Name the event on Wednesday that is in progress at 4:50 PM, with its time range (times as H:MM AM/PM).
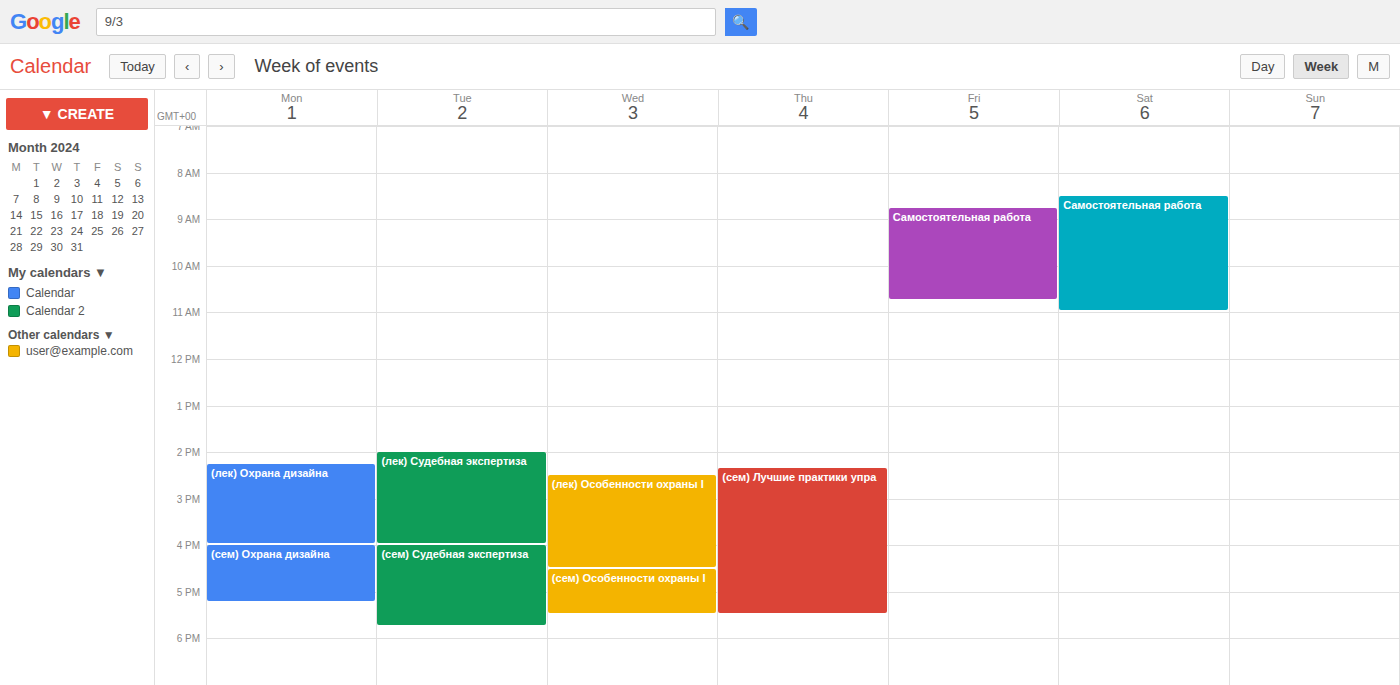
"(сем) Особенности охраны I", 4:30 PM to 5:30 PM